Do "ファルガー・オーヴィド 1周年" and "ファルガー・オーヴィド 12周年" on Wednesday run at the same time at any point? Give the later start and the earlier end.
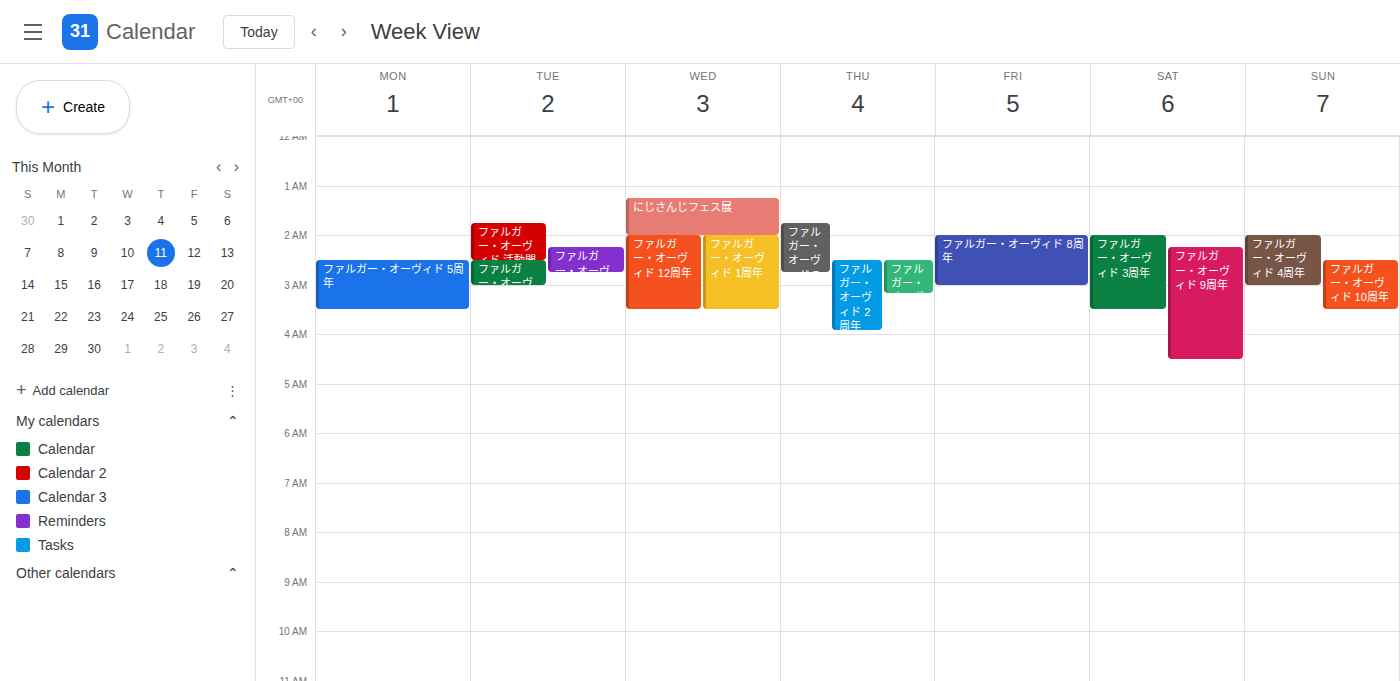
"ファルガー・オーヴィド 12周年" runs 2:00 AM to 3:30 AM, inside "ファルガー・オーヴィド 1周年" -- they overlap.